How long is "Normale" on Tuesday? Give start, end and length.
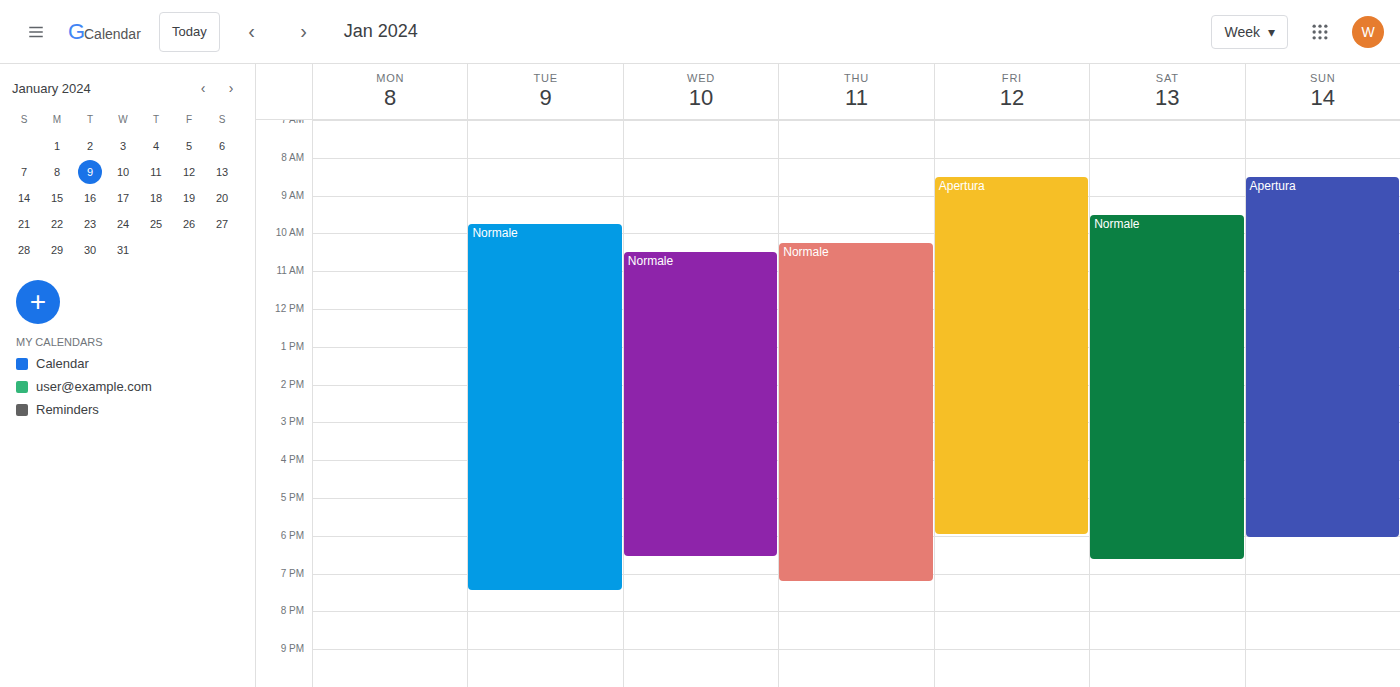
9:45 AM to 7:30 PM, 9 hours 45 minutes